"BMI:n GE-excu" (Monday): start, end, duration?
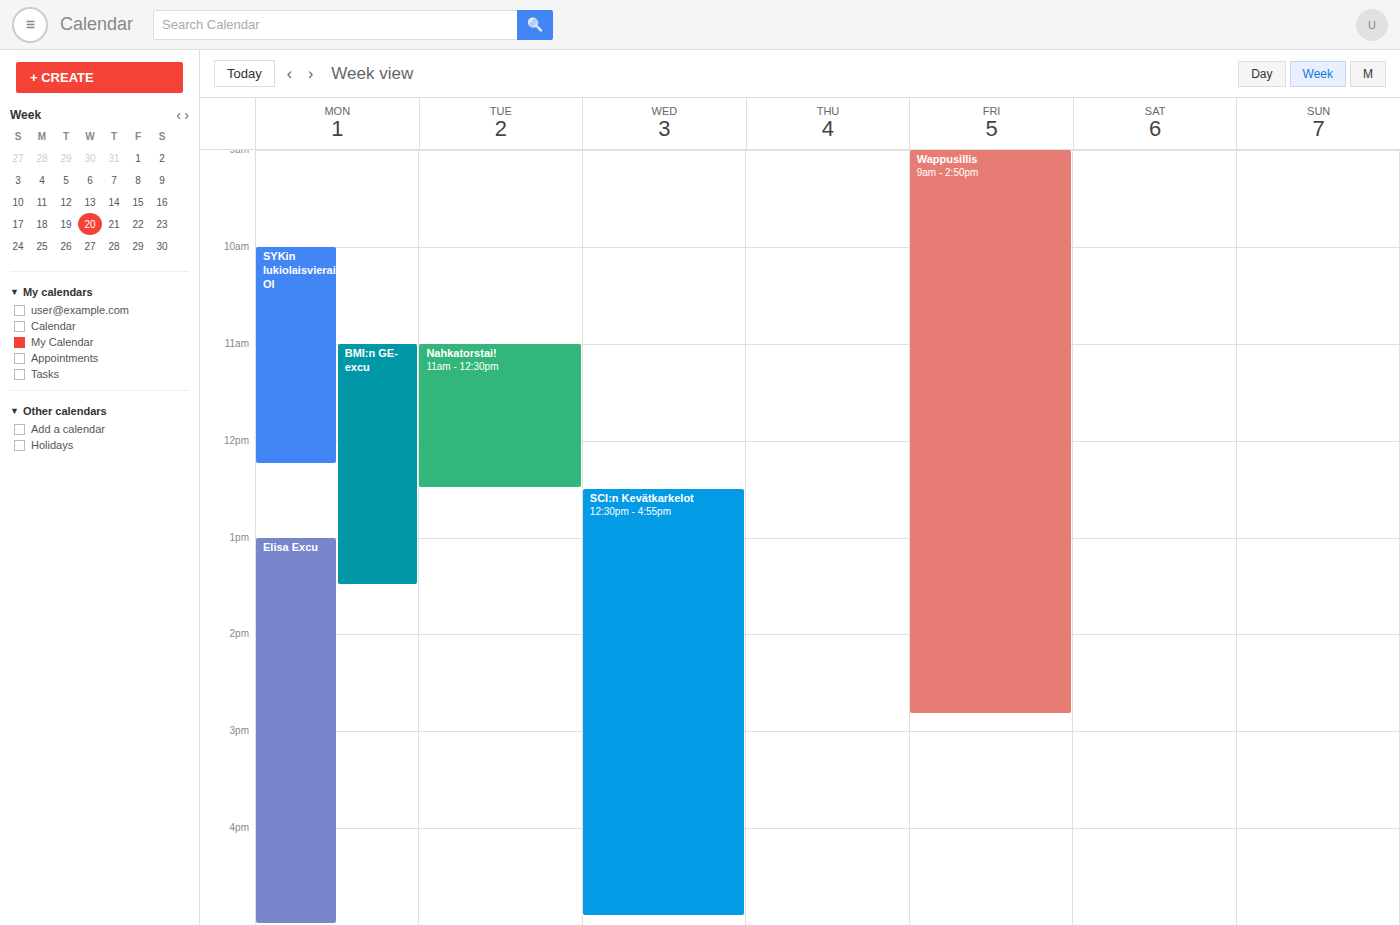
11:00 AM to 1:30 PM, 2 hours 30 minutes